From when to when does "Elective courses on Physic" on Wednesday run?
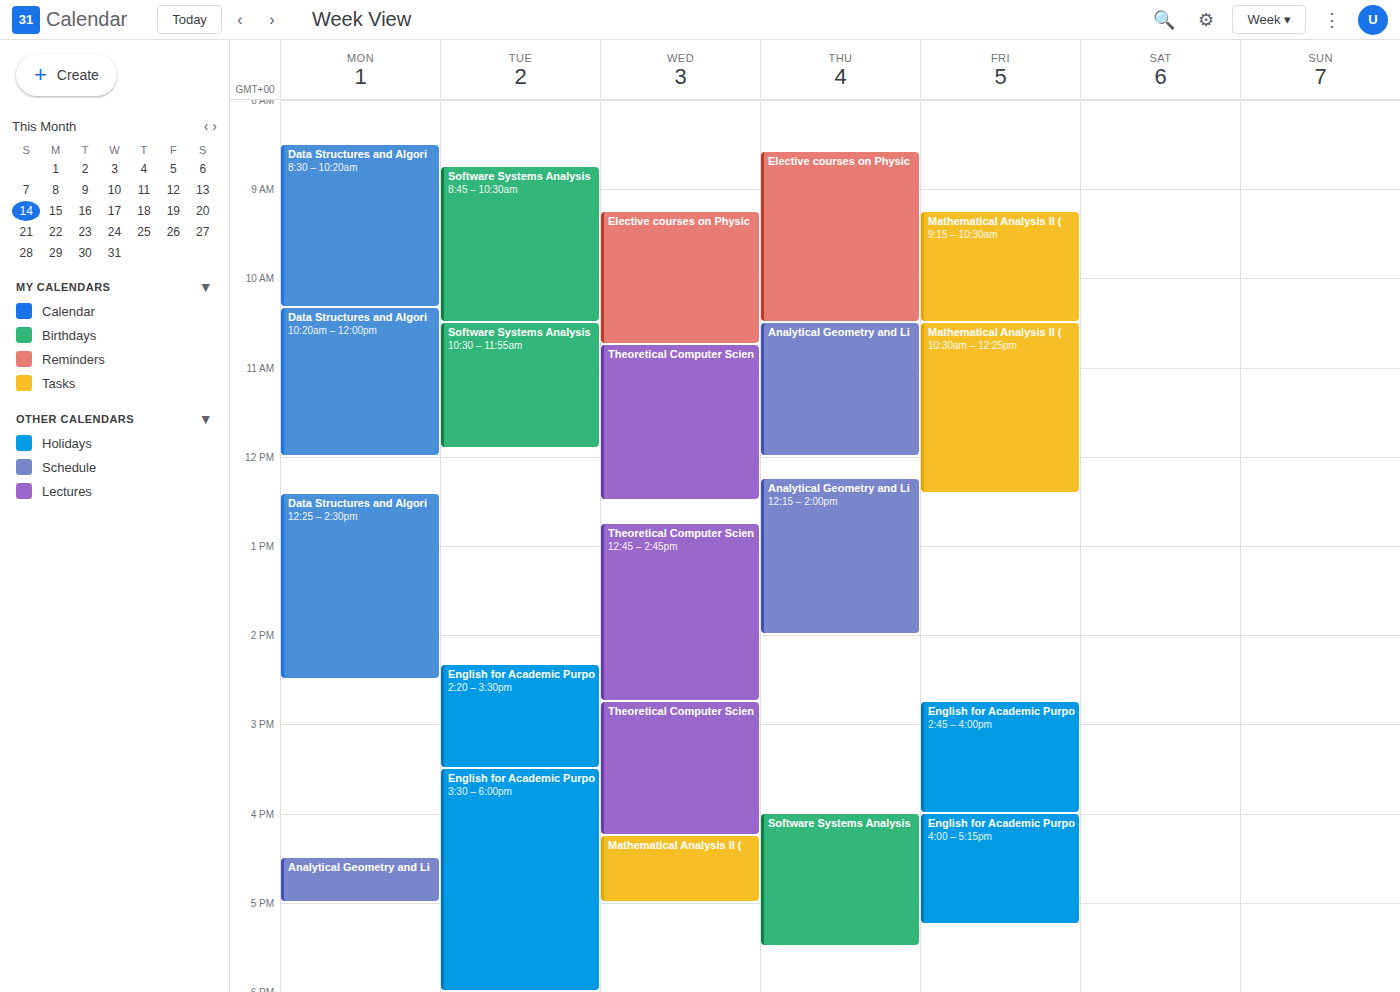
9:15 AM to 10:45 AM